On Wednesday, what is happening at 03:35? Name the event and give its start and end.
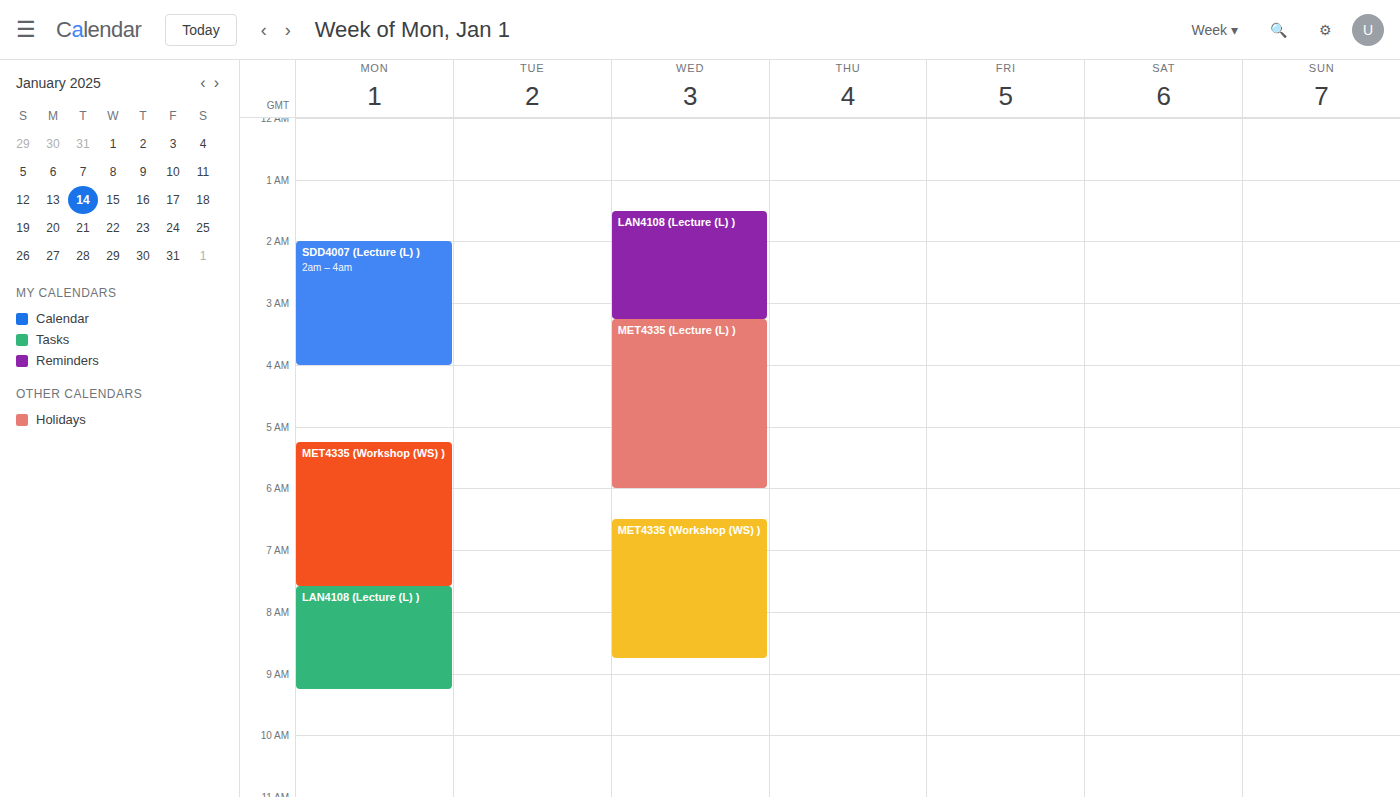
"MET4335 (Lecture (L) )", 03:15 to 06:00